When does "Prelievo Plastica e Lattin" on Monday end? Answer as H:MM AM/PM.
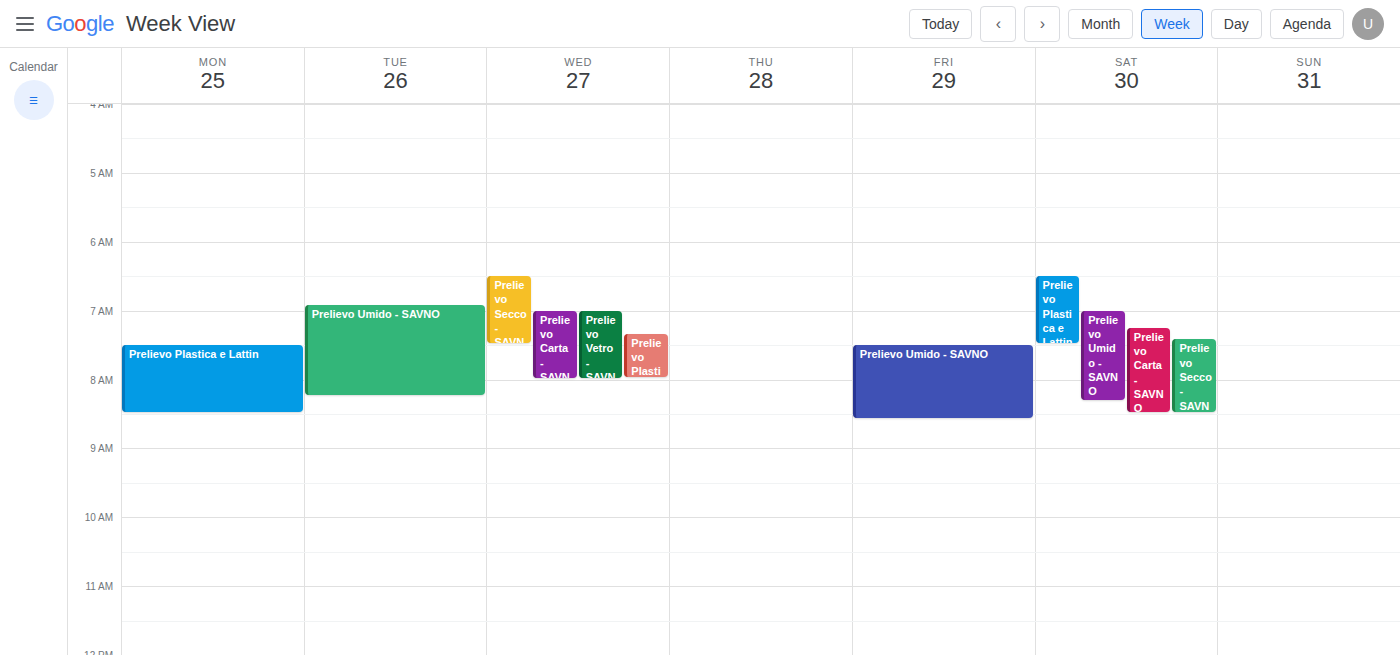
8:30 AM